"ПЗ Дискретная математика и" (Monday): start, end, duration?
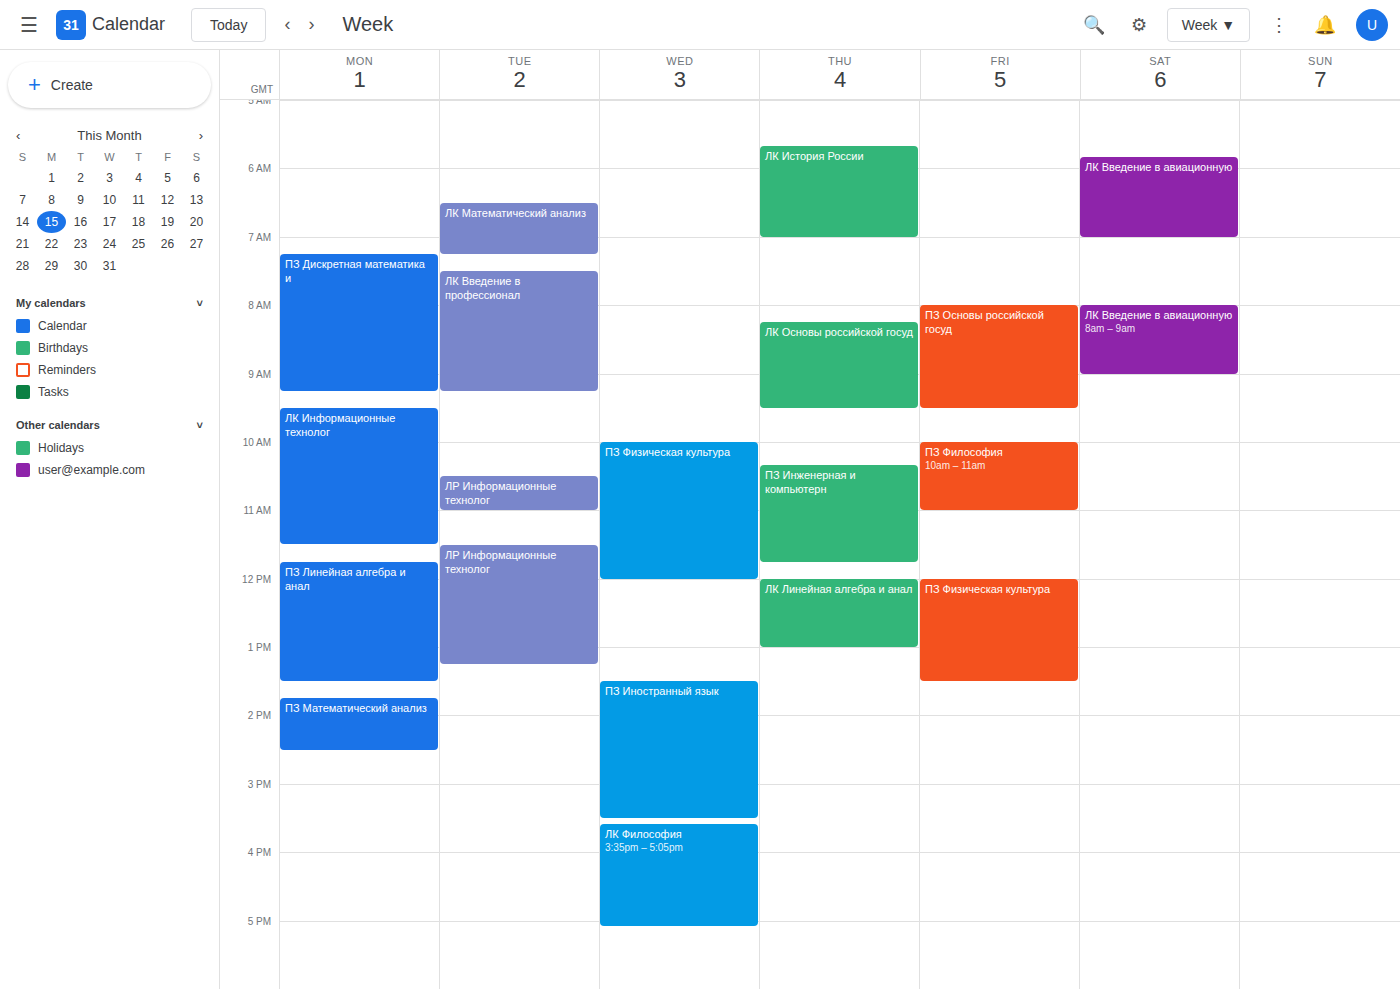
7:15 AM to 9:15 AM, 2 hours